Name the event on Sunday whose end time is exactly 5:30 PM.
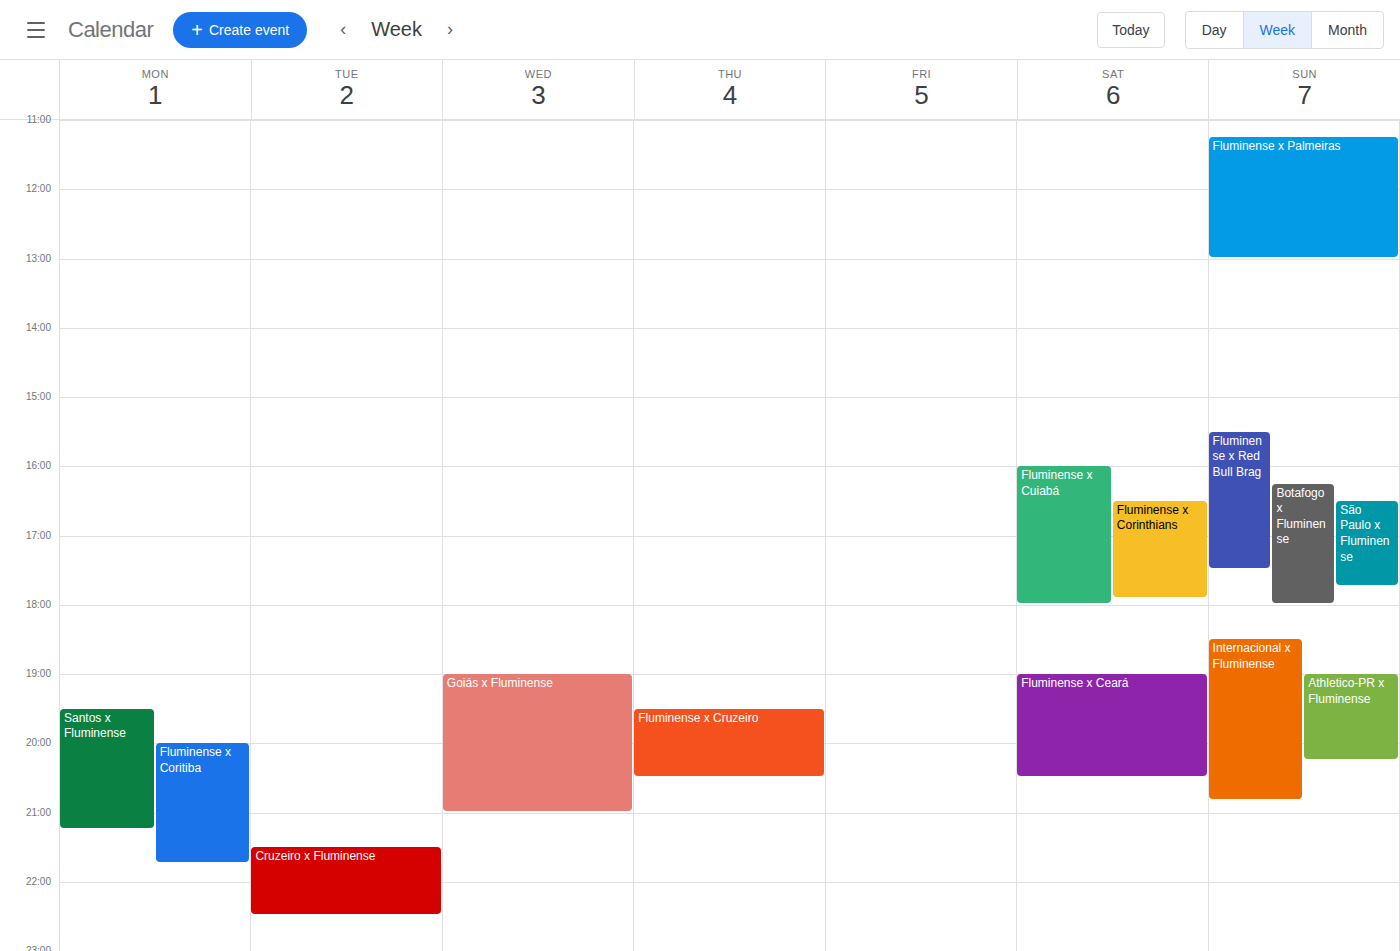
"Fluminense x Red Bull Brag"